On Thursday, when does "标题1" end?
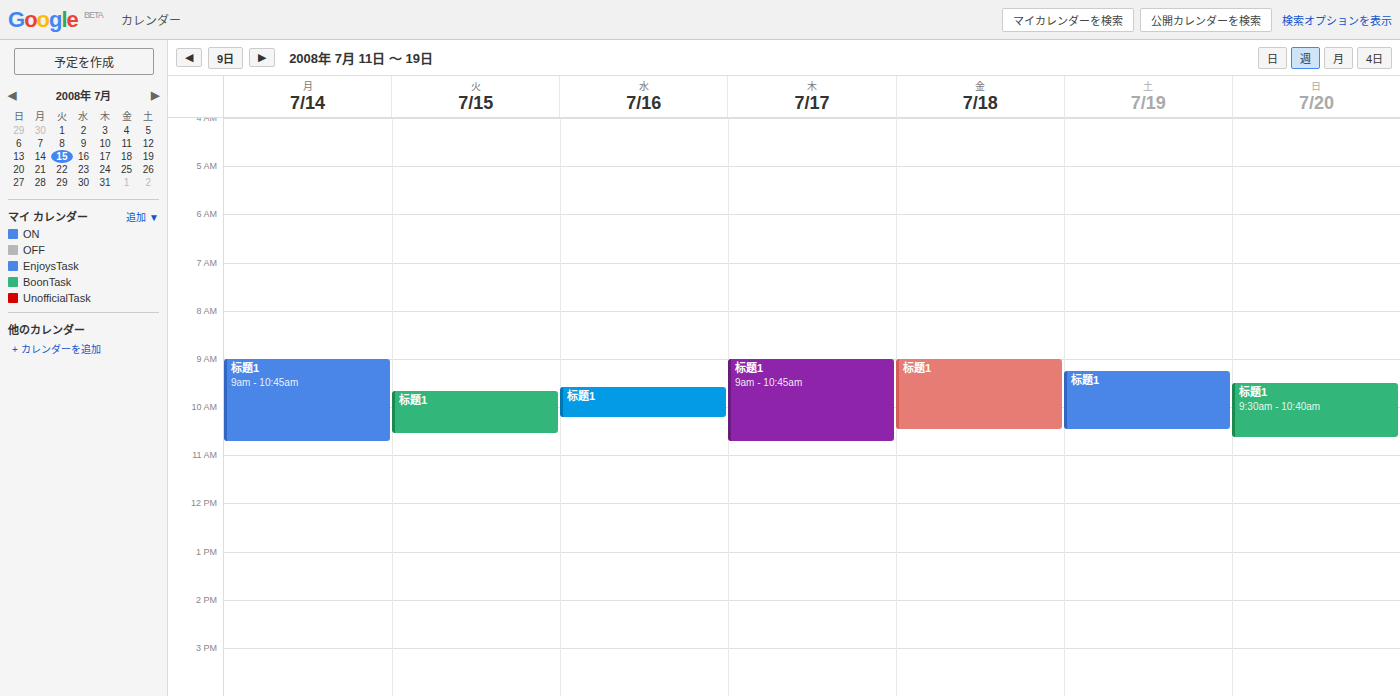
10:45 AM